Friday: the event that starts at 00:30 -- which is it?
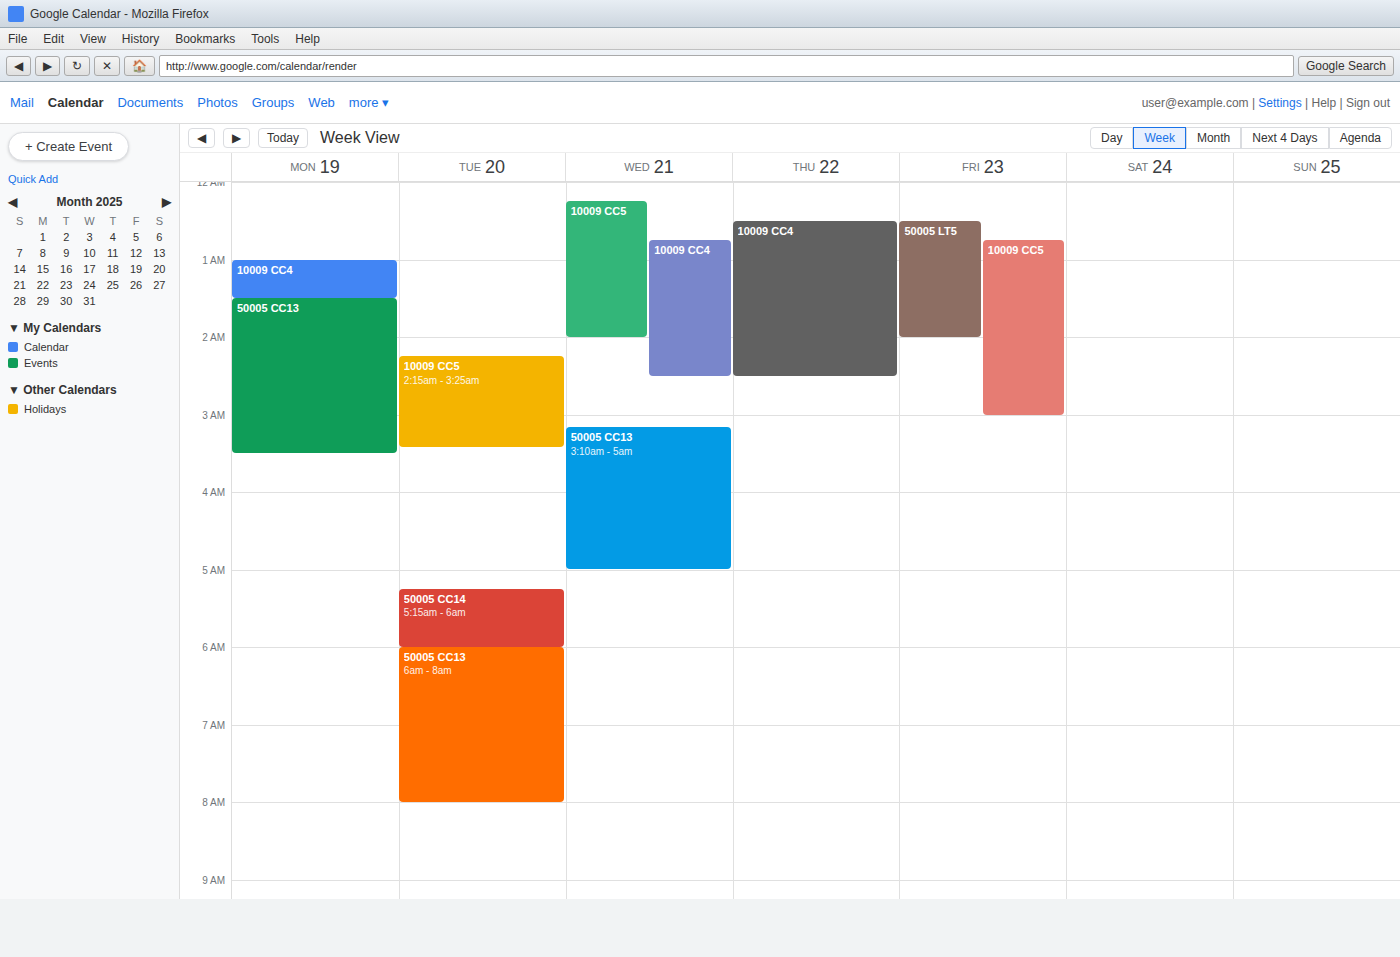
"50005 LT5"